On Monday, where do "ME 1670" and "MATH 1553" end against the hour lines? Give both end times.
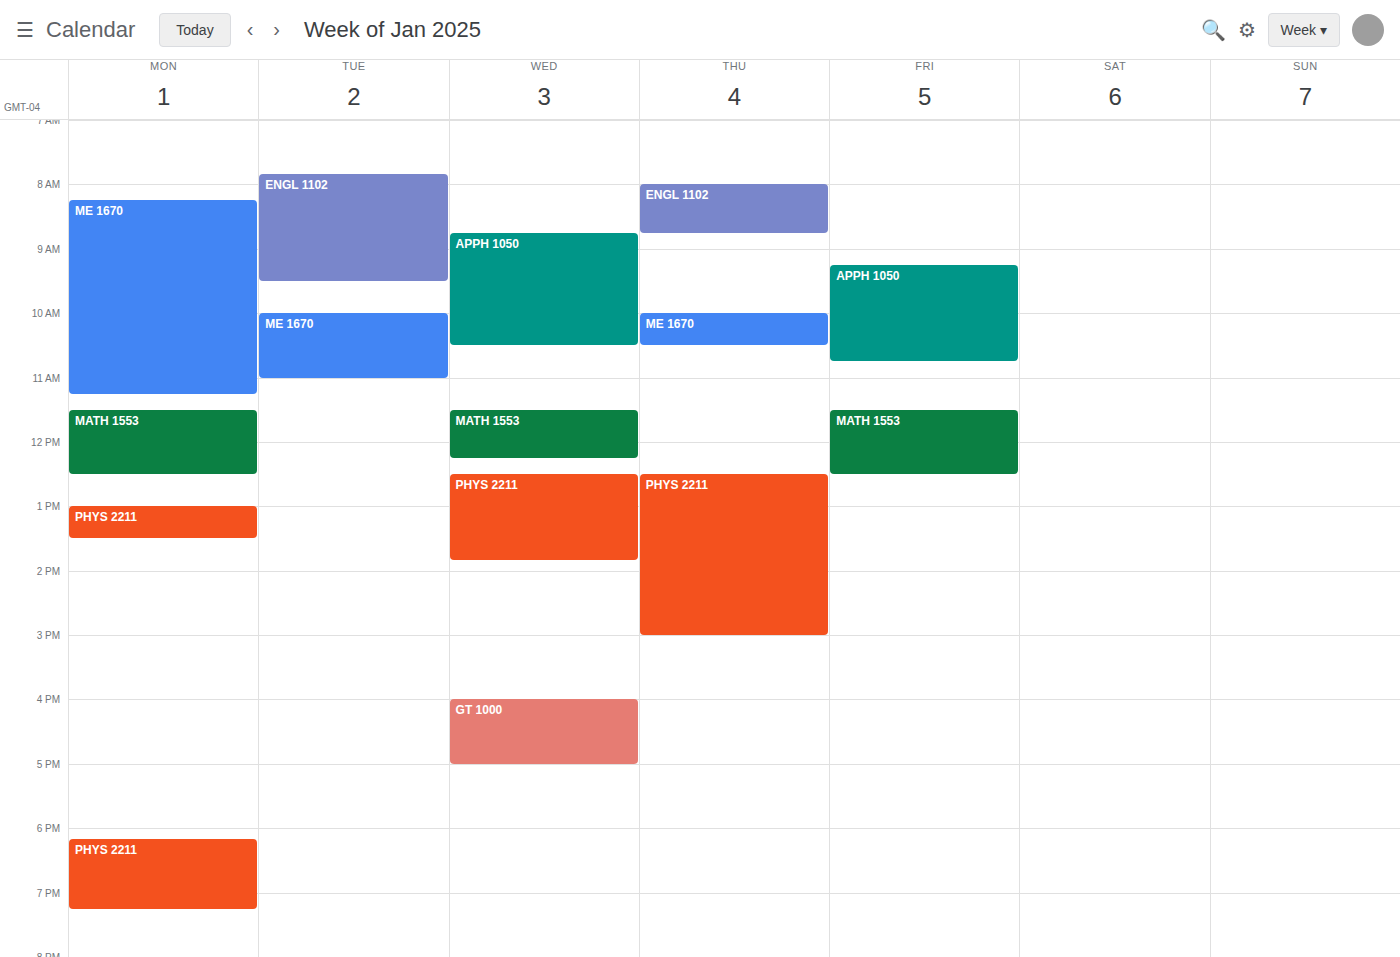
"ME 1670": 11:15 AM, neither: a quarter of the way from the 11 AM line to the 12 PM line. "MATH 1553": 12:30 PM, halfway between the 12 PM and 1 PM lines.